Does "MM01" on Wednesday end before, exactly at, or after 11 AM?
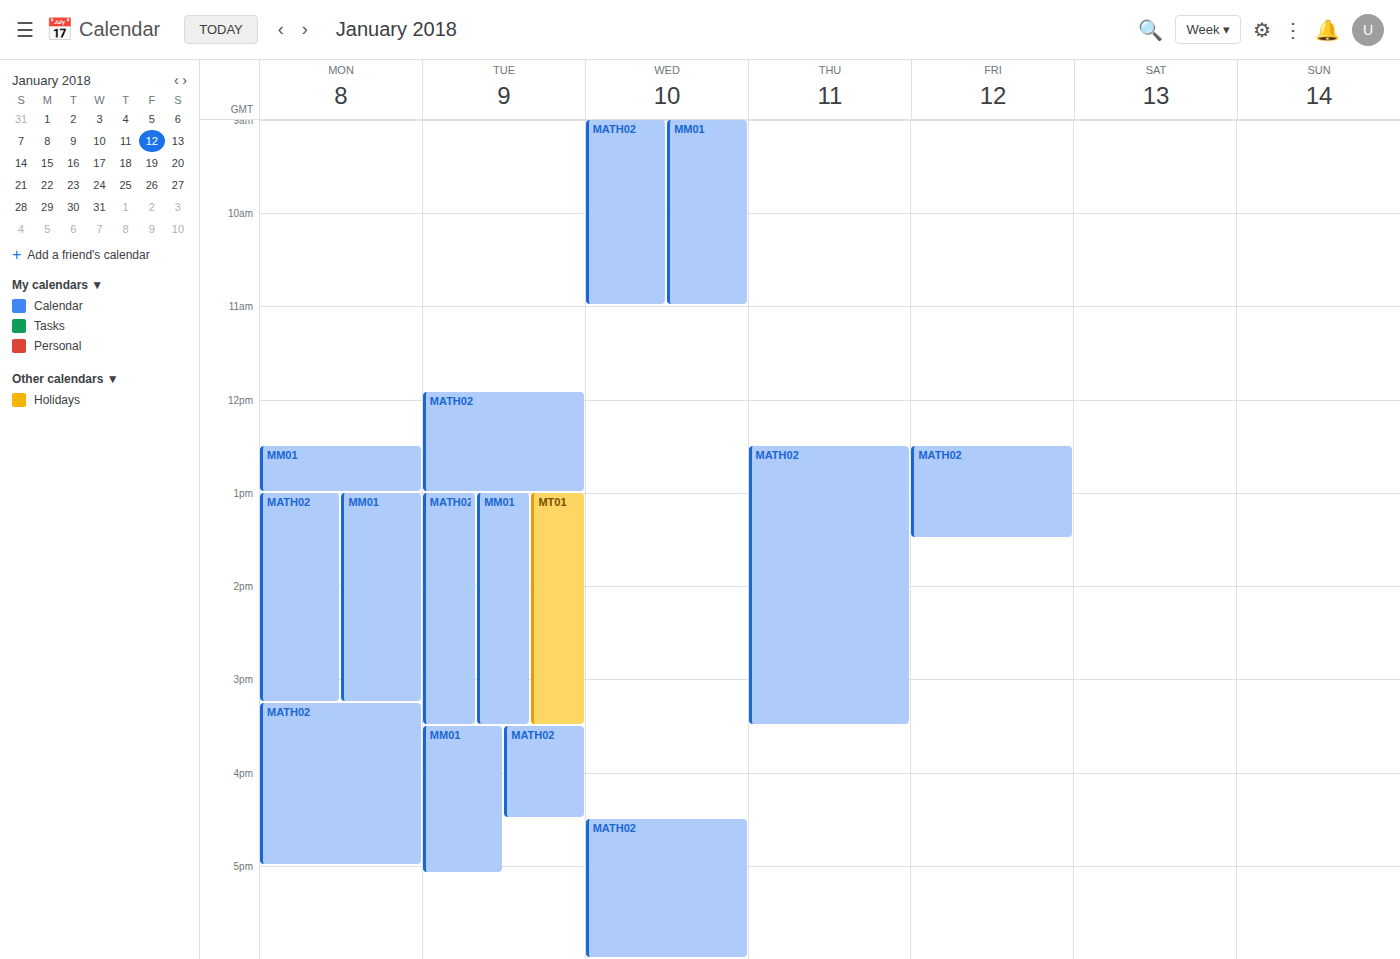
11:00 AM -- exactly at 11 AM, on the 11 AM line.